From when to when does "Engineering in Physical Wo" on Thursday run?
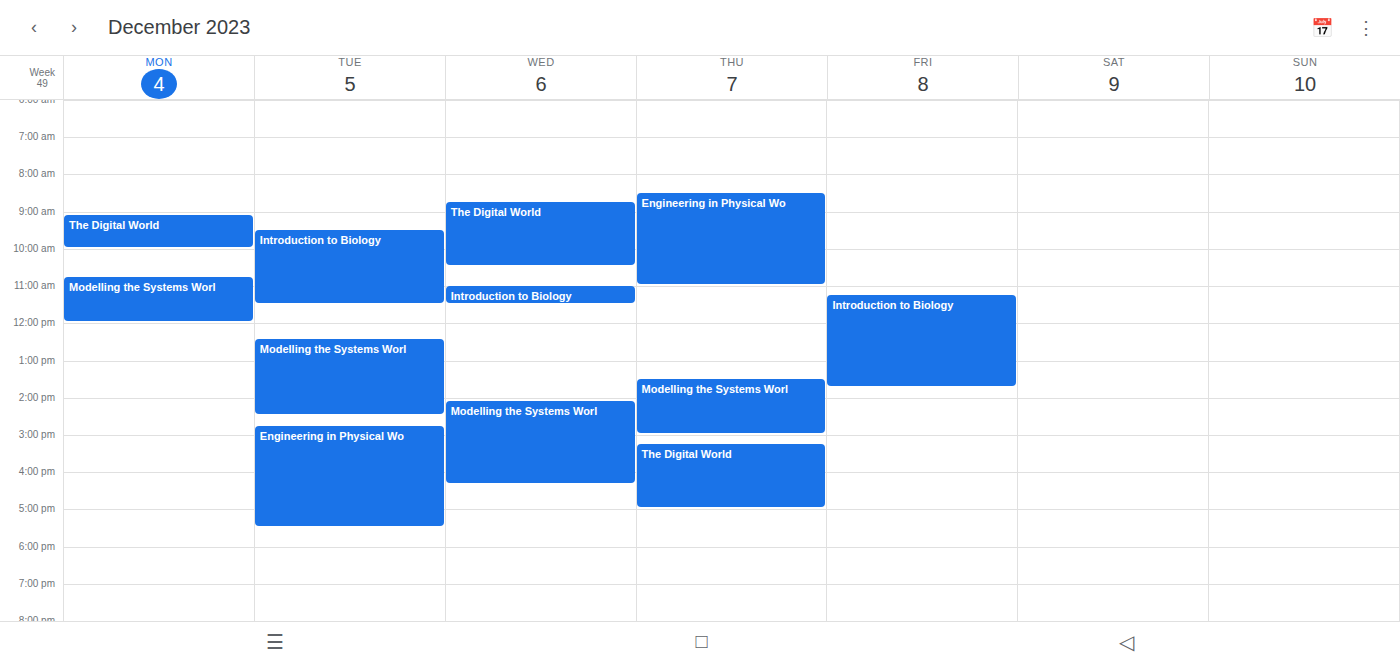
8:30 AM to 11:00 AM